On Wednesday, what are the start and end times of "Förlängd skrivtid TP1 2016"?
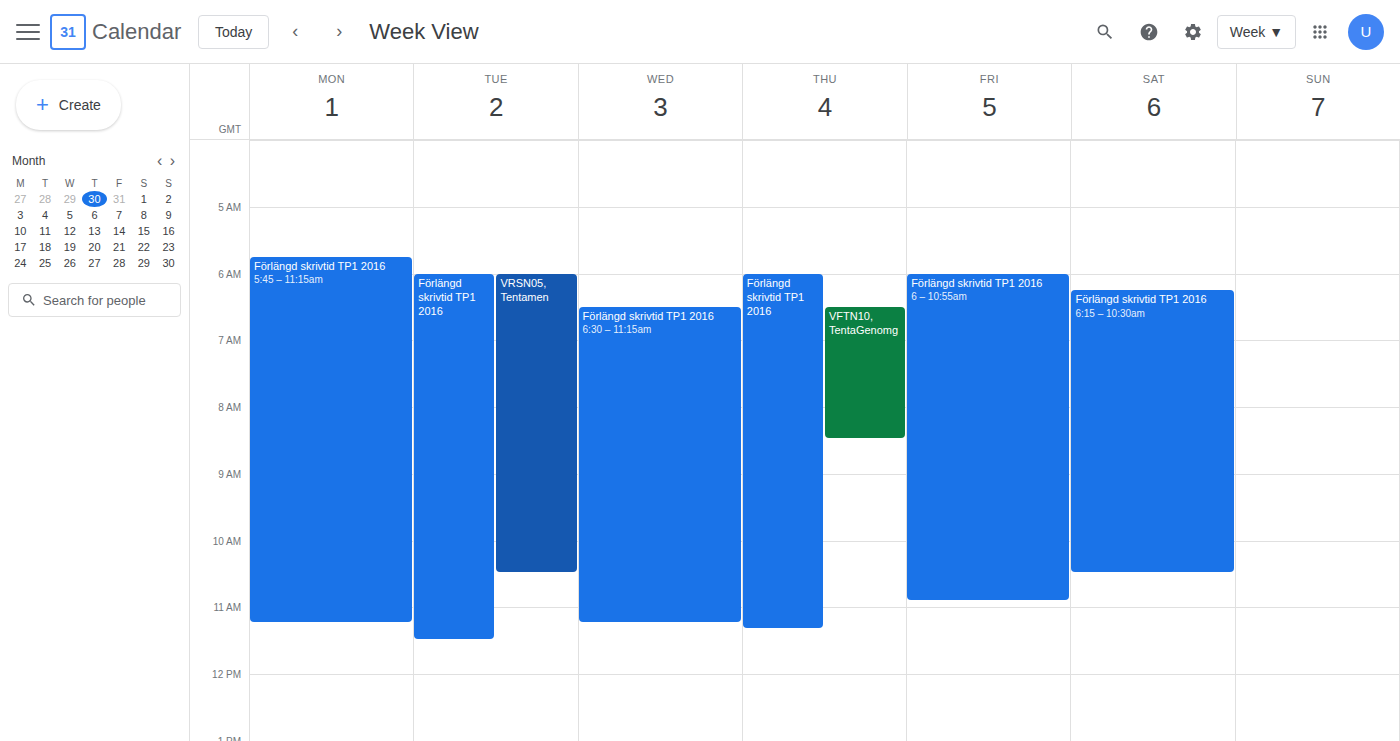
06:30 to 11:15